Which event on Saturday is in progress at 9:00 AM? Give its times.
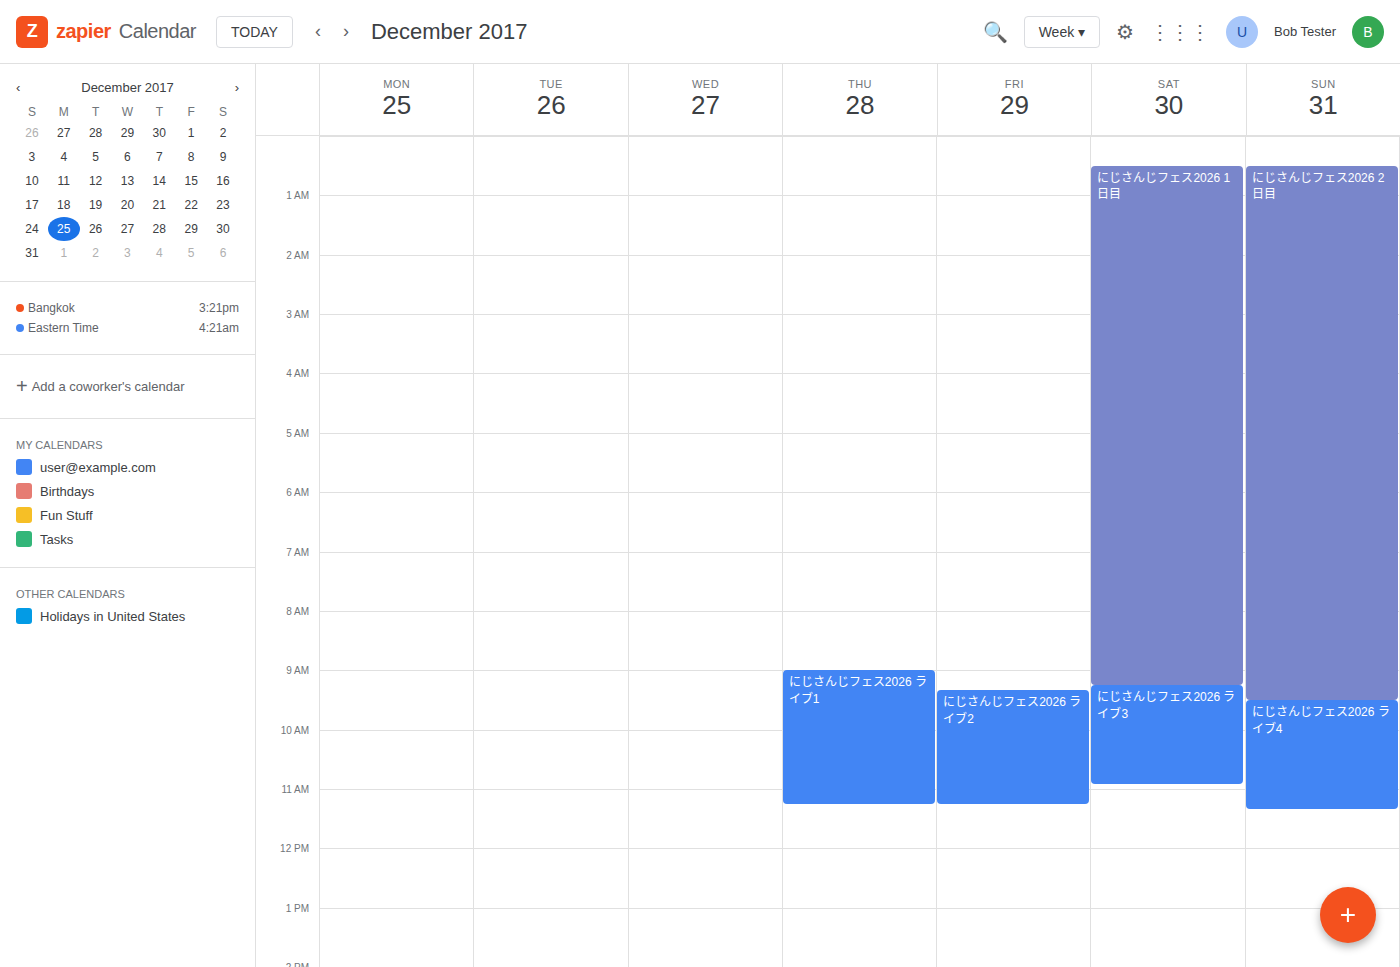
"にじさんじフェス2026 1日目", 12:30 AM to 9:15 AM